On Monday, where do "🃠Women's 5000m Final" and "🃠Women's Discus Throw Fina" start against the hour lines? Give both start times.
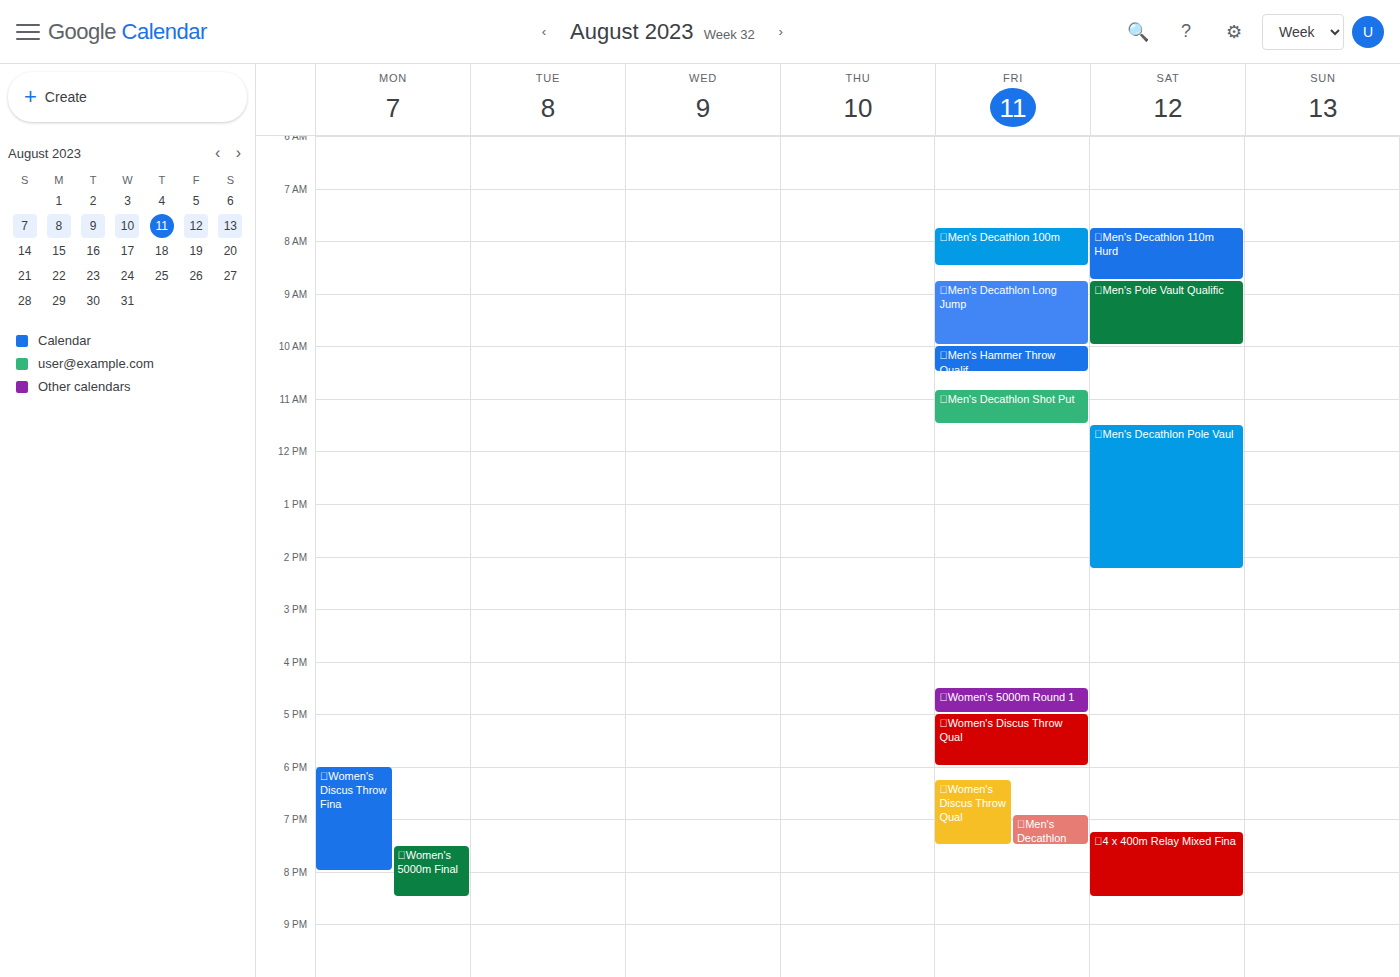
"🃠Women's 5000m Final": 7:30 PM, halfway between the 7 PM and 8 PM lines. "🃠Women's Discus Throw Fina": 6:00 PM, exactly on the 6 PM line.